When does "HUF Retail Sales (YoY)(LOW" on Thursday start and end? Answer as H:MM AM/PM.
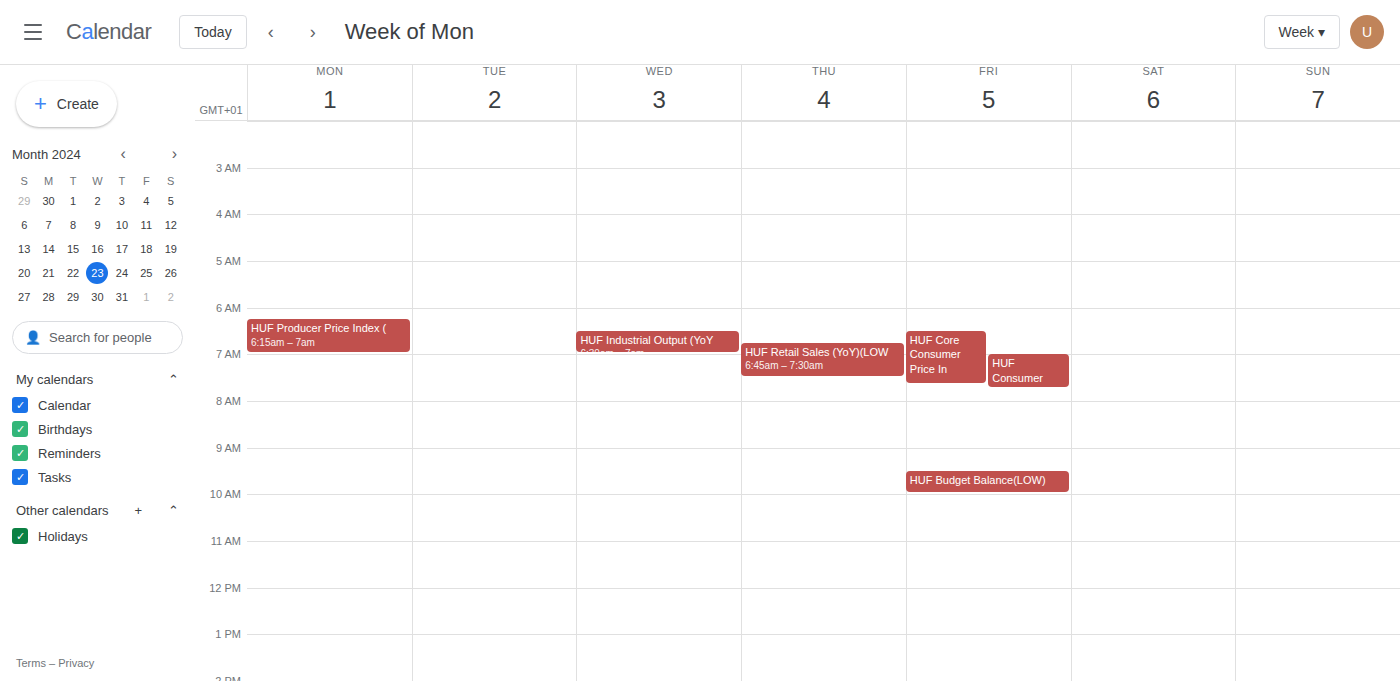
6:45 AM to 7:30 AM